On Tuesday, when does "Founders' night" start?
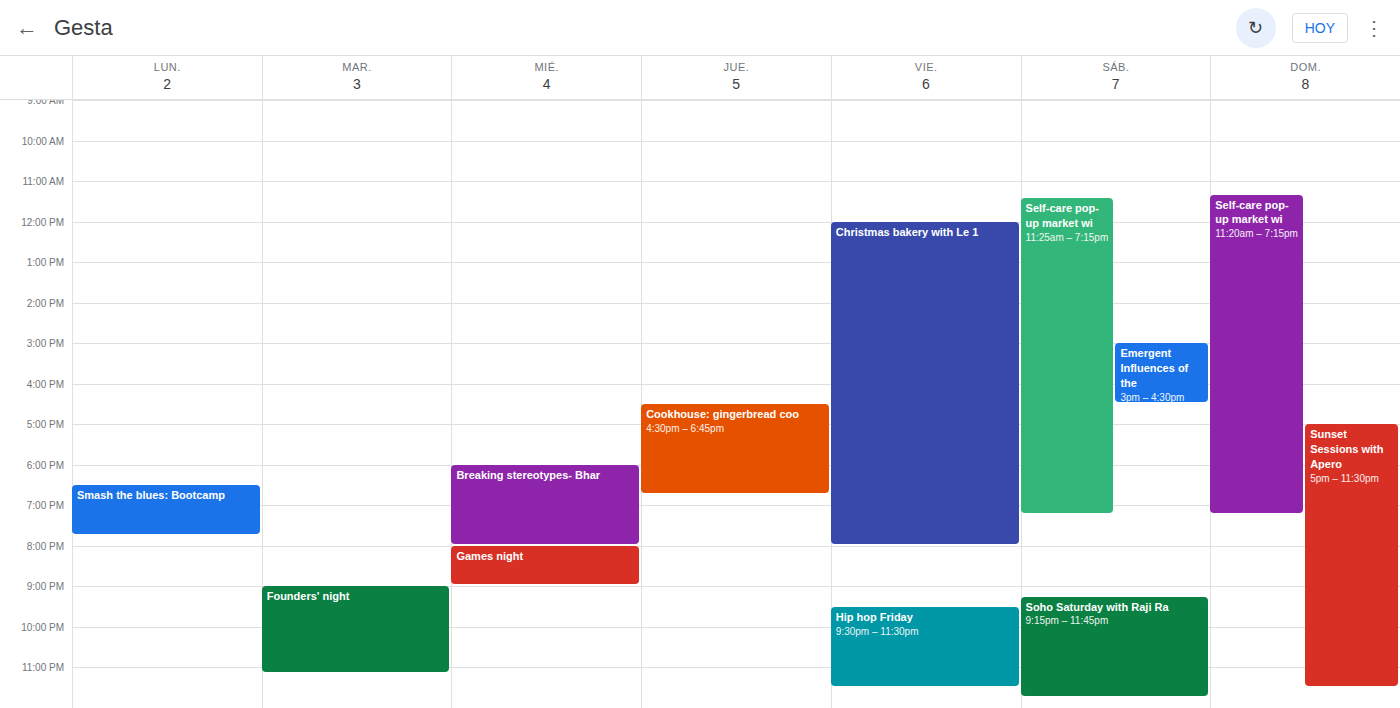
9:00 PM